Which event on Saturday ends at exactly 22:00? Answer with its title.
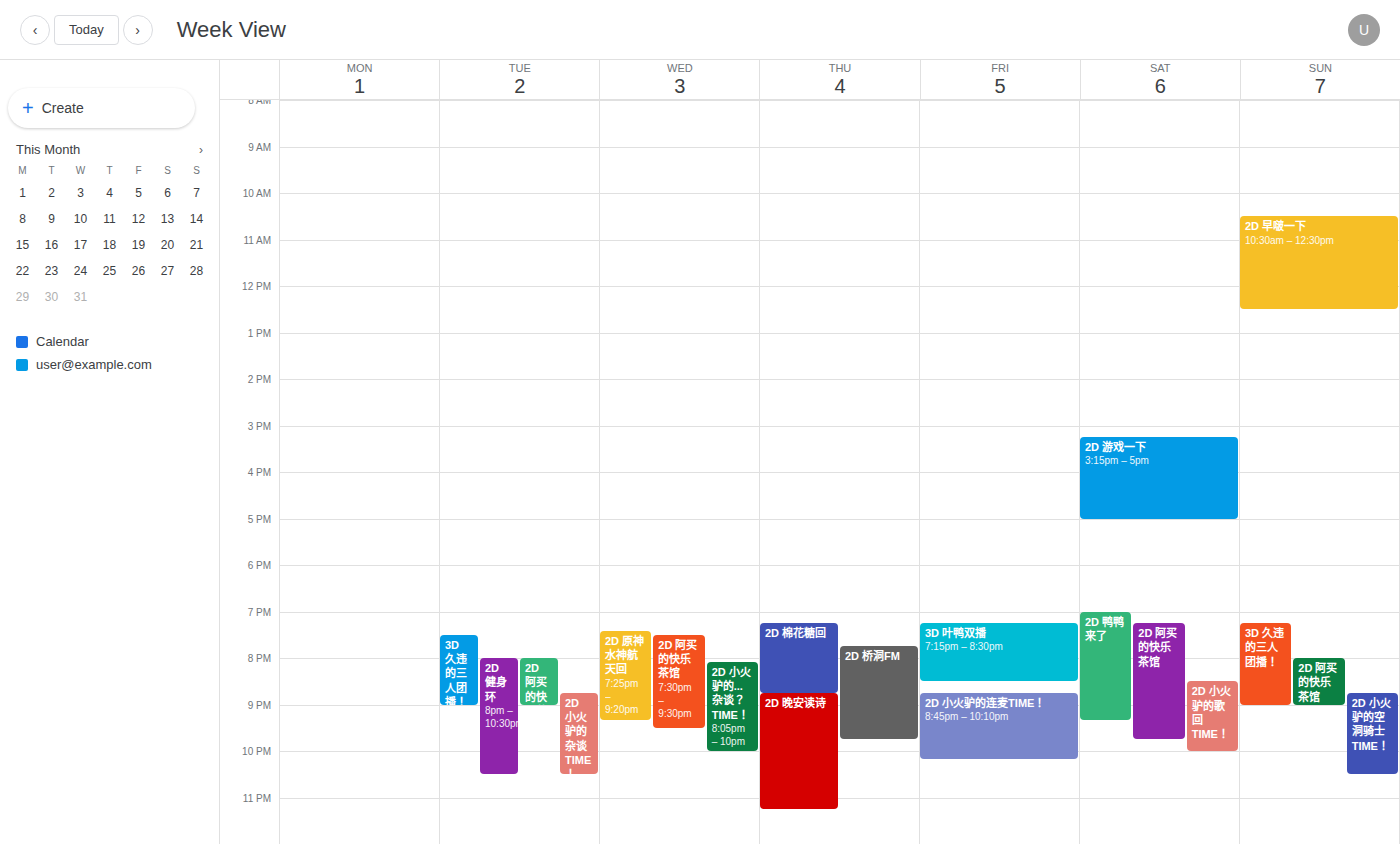
"2D 小火驴的歌回TIME！"